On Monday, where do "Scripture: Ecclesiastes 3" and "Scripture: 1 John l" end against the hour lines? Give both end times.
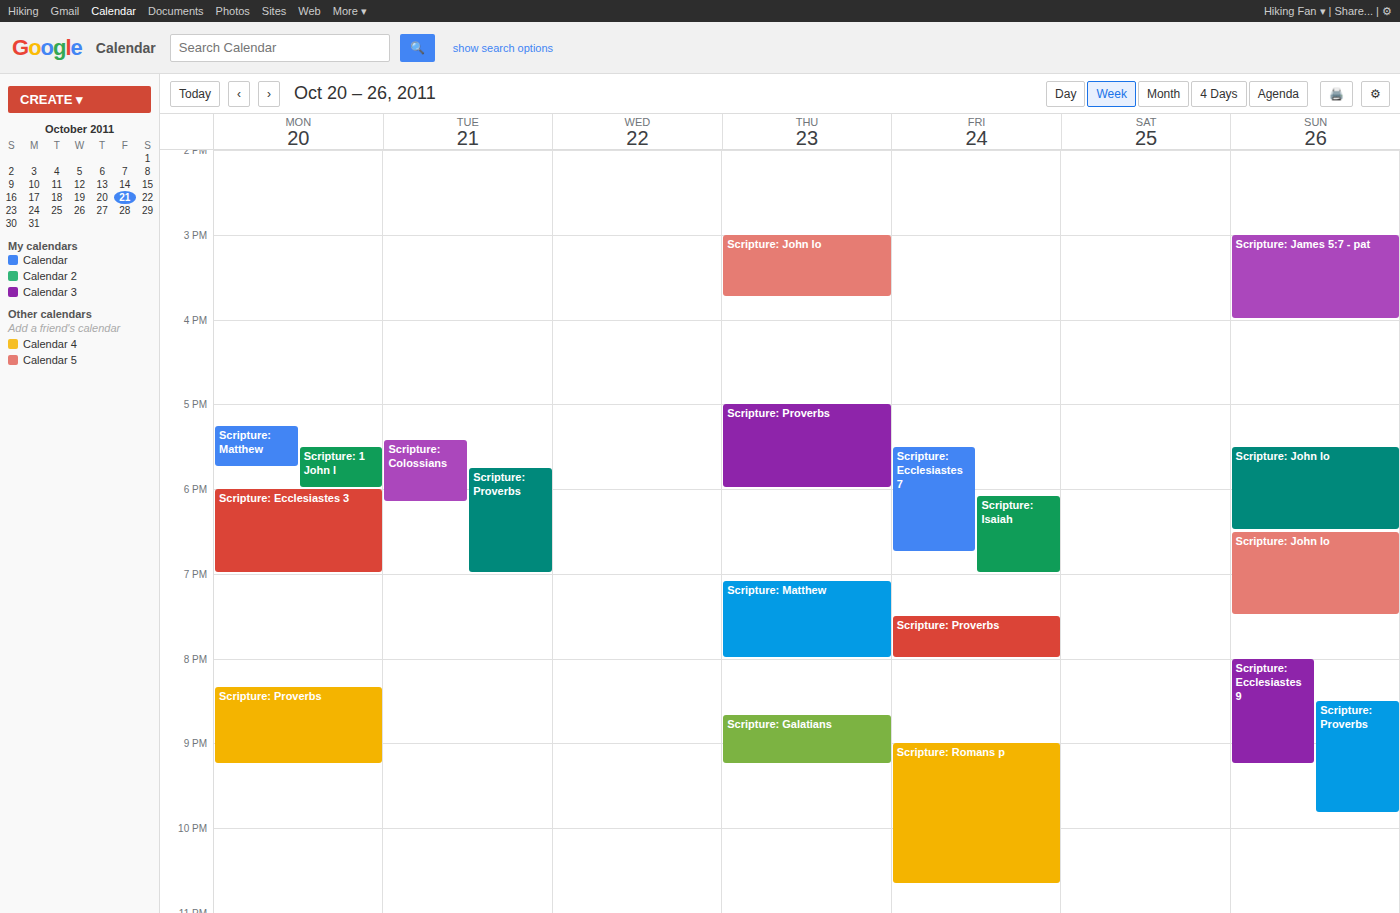
"Scripture: Ecclesiastes 3": 7:00 PM, exactly on the 7 PM line. "Scripture: 1 John l": 6:00 PM, exactly on the 6 PM line.